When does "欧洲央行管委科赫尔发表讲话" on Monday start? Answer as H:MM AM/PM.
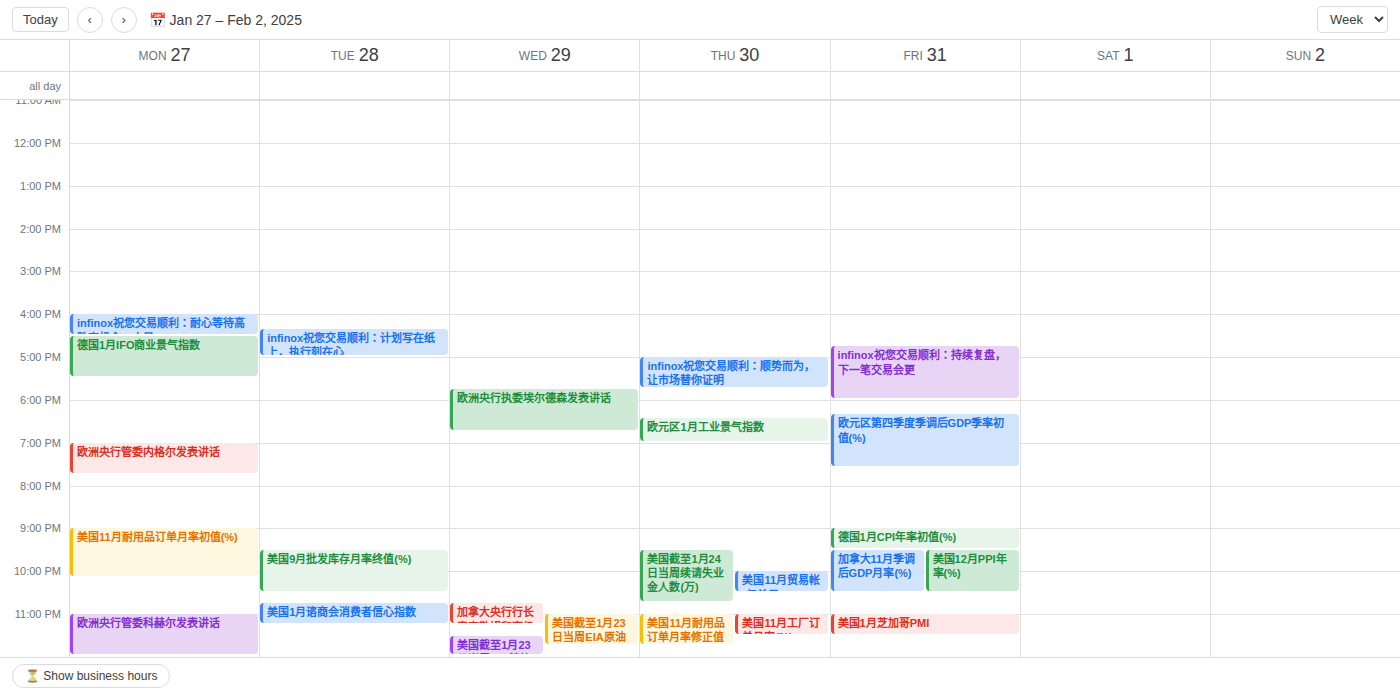
11:00 PM